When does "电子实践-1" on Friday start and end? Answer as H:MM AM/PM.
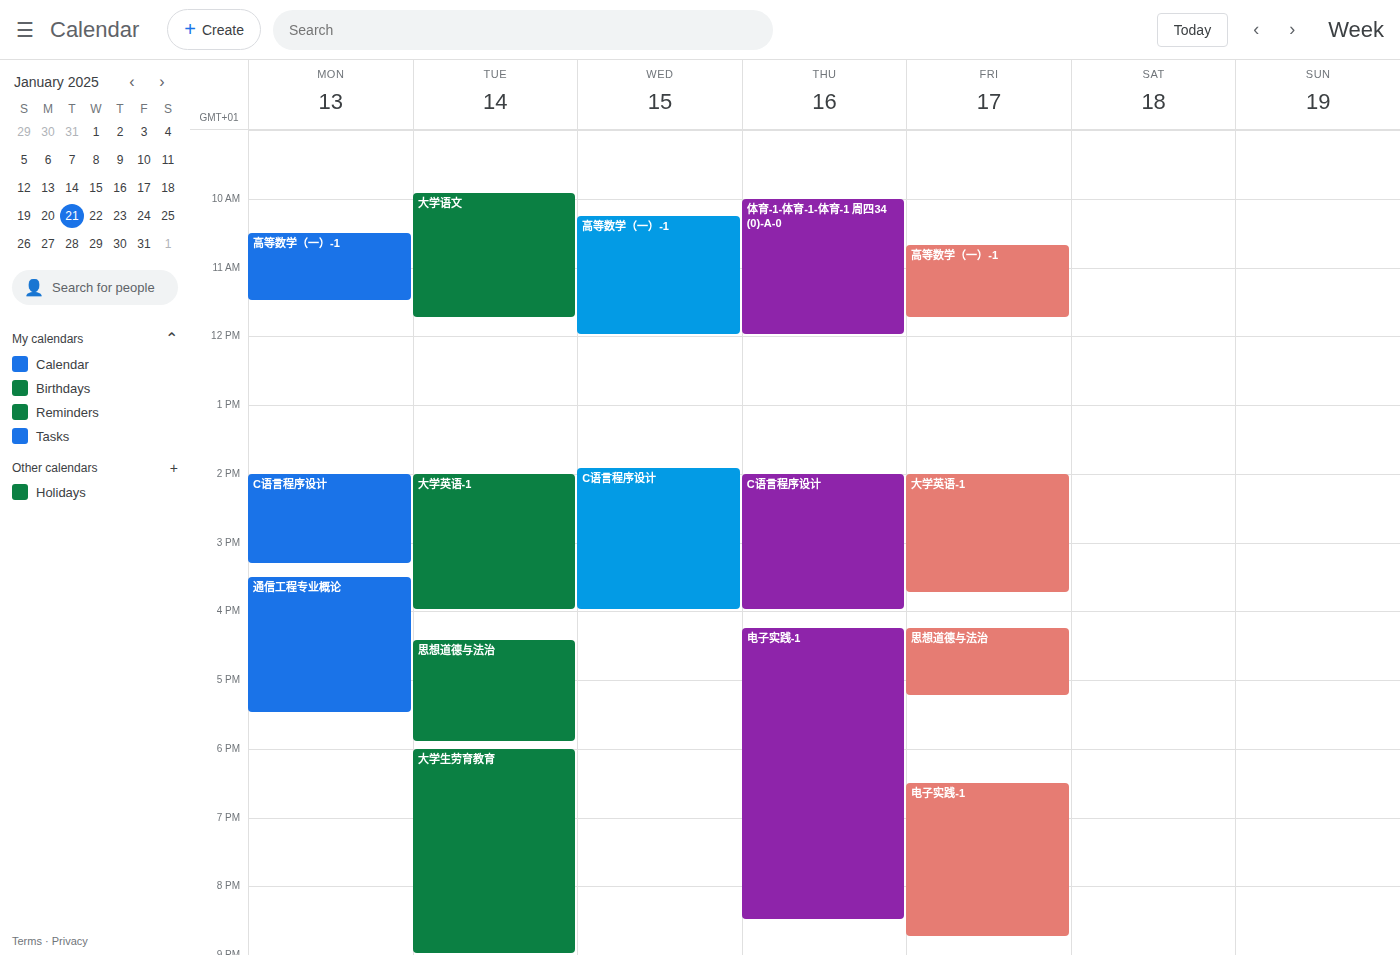
6:30 PM to 8:45 PM